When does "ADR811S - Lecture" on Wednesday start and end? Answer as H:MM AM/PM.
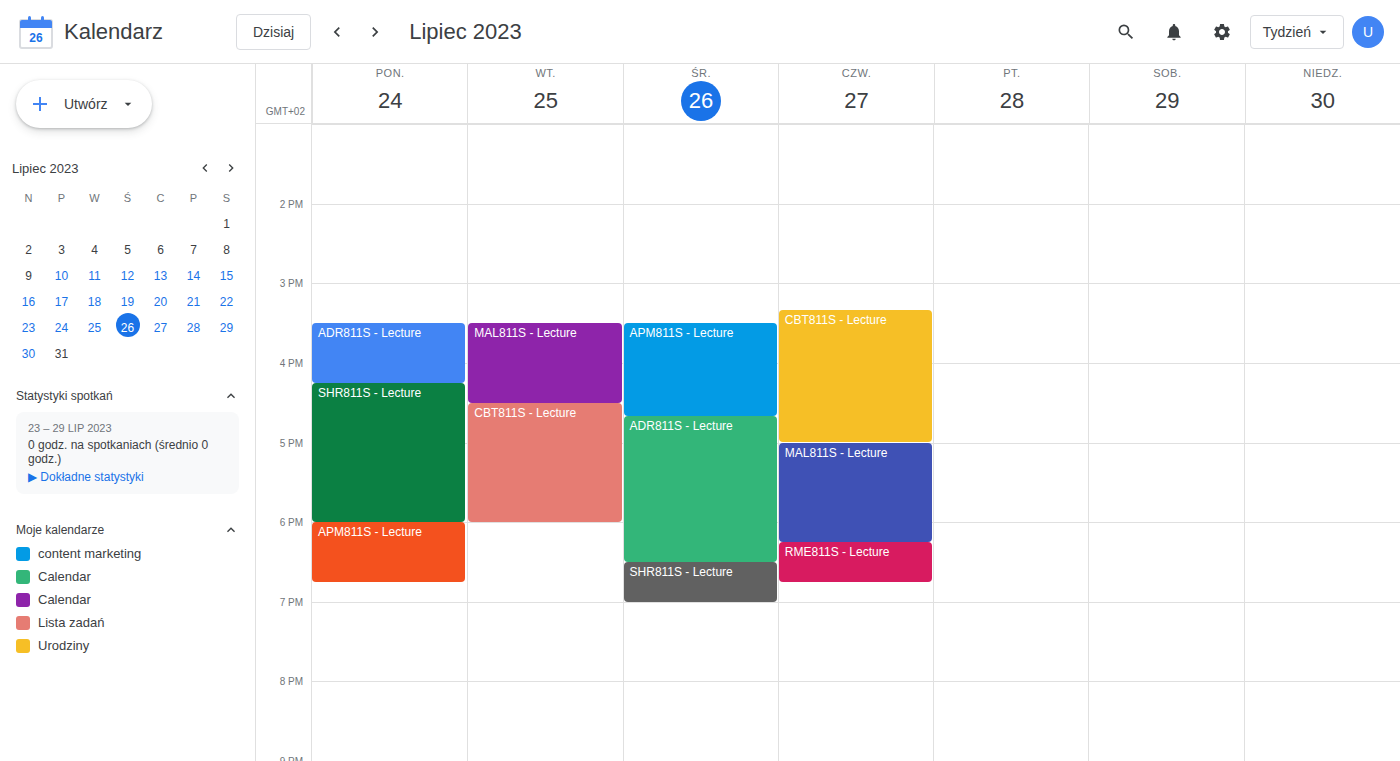
4:40 PM to 6:30 PM